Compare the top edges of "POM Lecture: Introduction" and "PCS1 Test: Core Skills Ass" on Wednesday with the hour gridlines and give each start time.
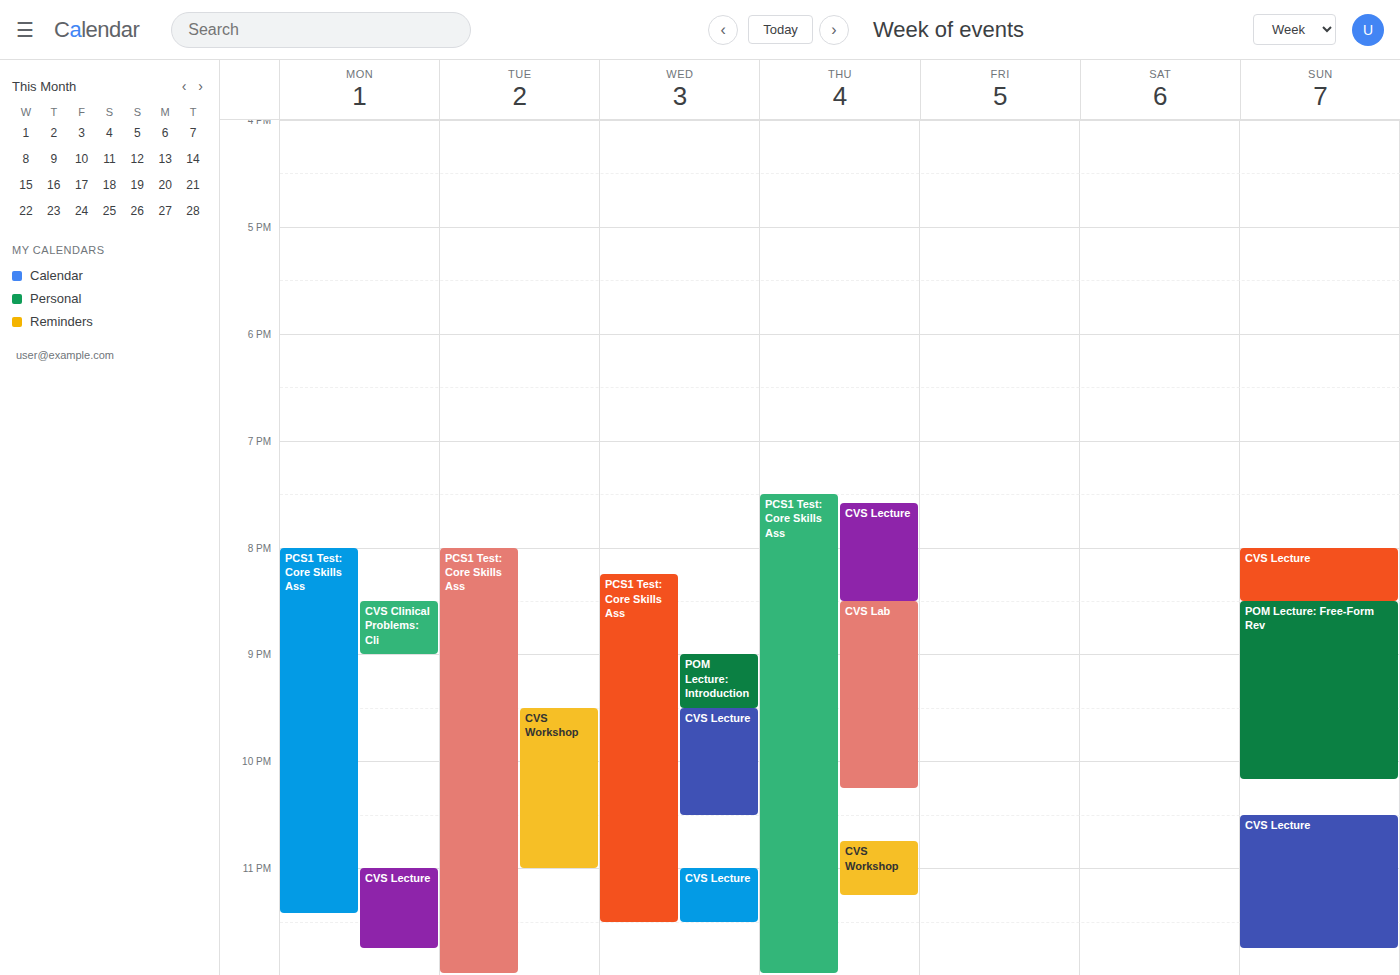
"POM Lecture: Introduction": 21:00, exactly on the 21:00 line. "PCS1 Test: Core Skills Ass": 20:15, neither: a quarter of the way from the 20:00 line to the 21:00 line.